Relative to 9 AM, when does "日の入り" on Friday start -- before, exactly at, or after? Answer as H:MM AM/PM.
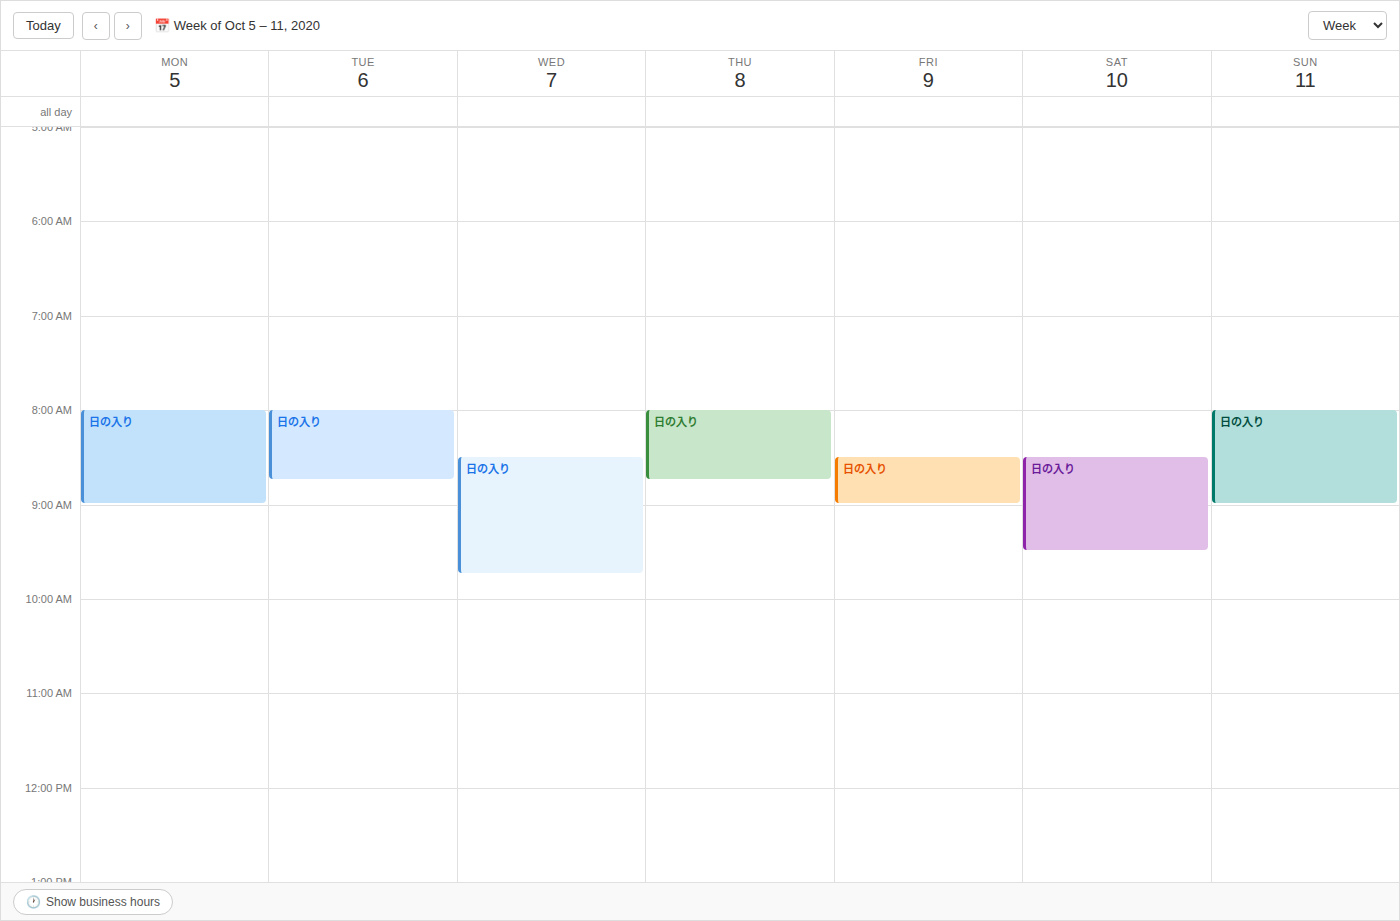
8:30 AM -- before 9 AM, 30 minutes above the 9 AM line.